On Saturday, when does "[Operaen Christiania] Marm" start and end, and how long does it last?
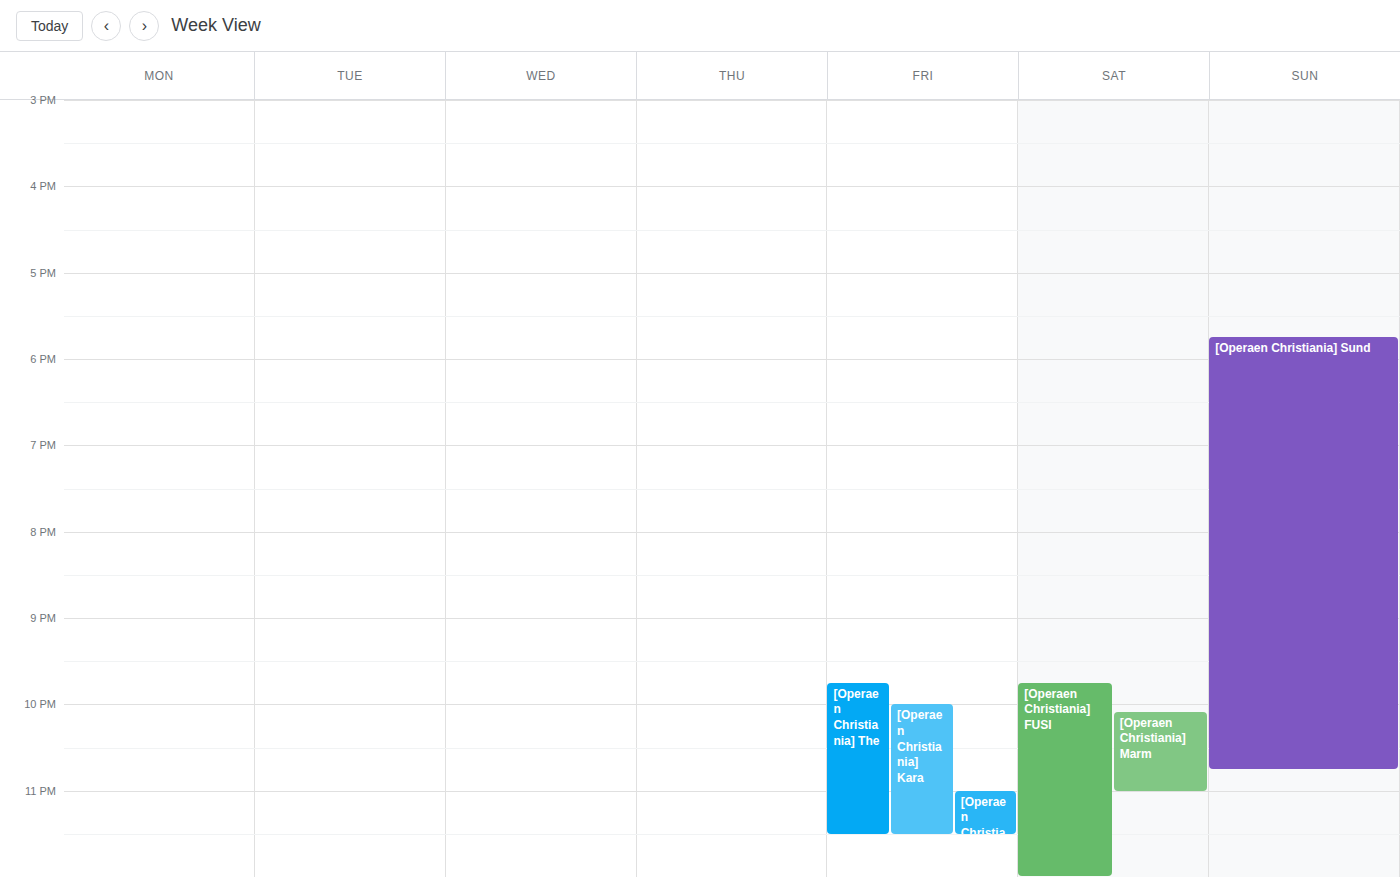
10:05 PM to 11:00 PM, 55 minutes